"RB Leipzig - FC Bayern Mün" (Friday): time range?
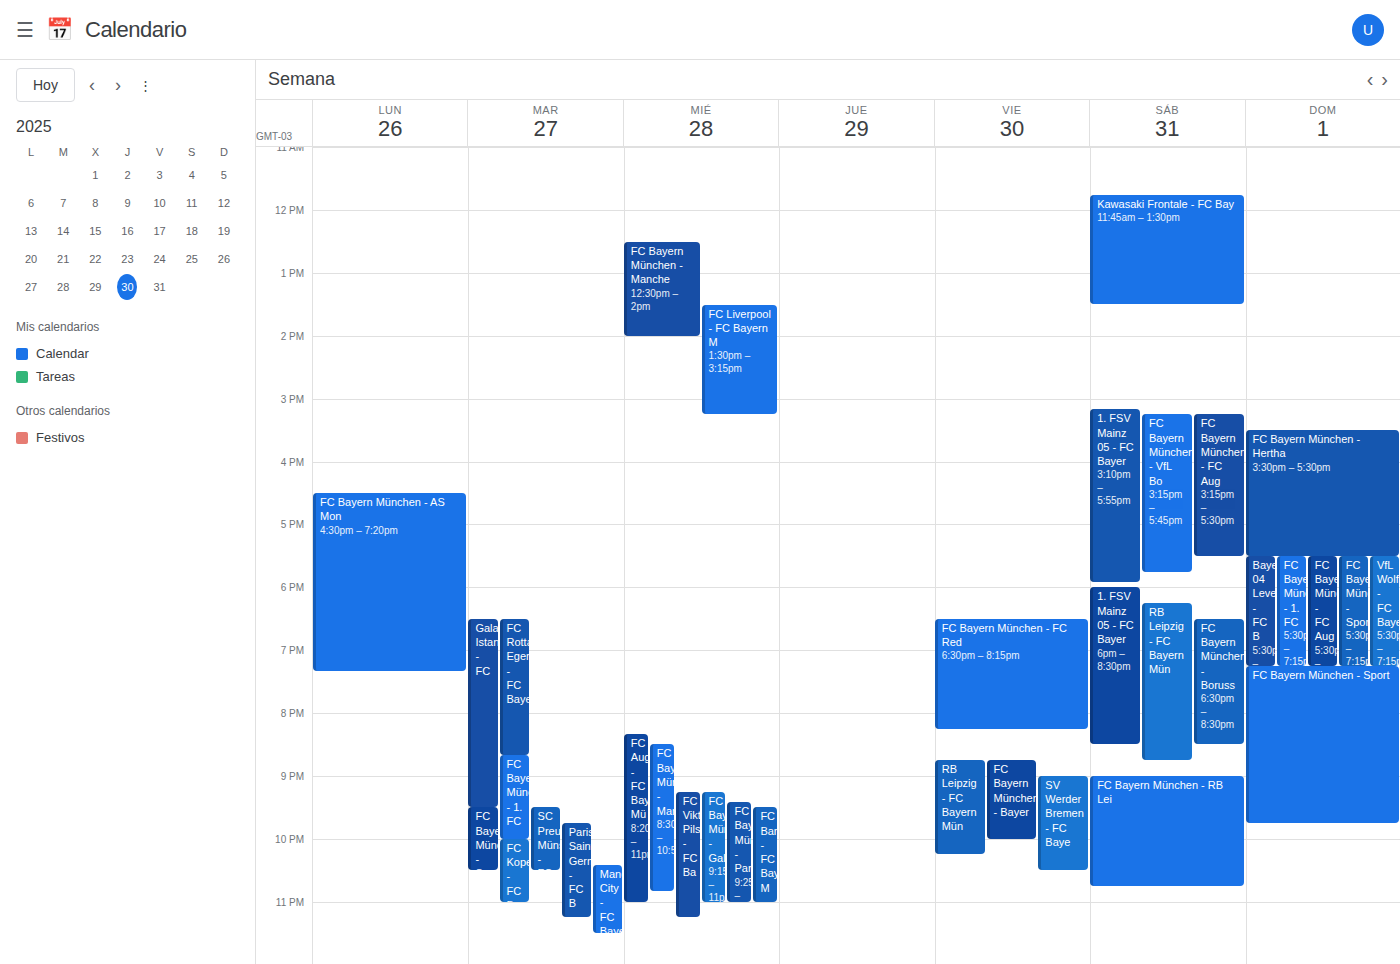
8:45 PM to 10:15 PM